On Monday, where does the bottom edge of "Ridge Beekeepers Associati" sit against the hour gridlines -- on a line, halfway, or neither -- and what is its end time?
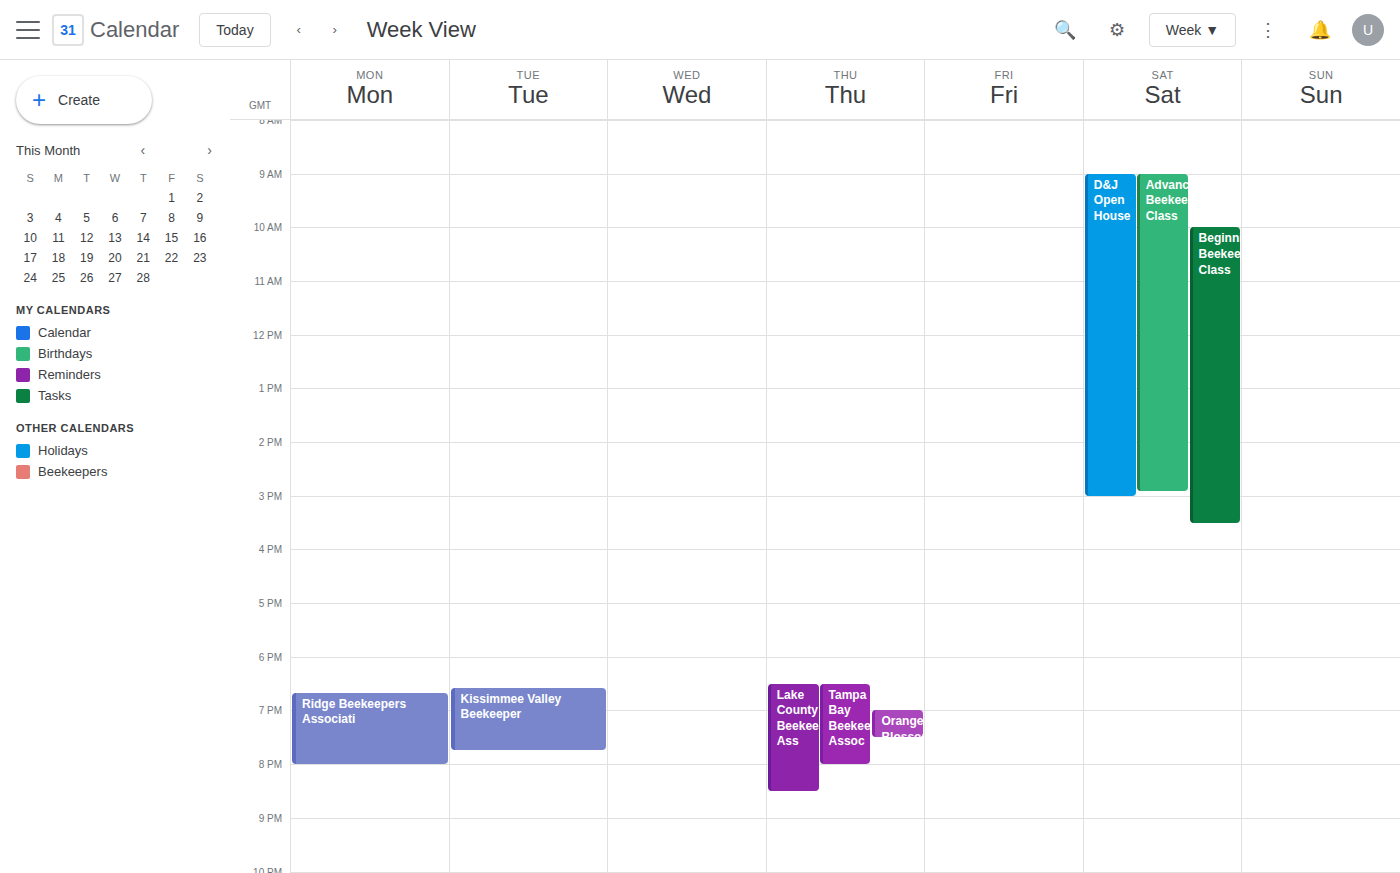
8:00 PM -- exactly on the 8 PM line.